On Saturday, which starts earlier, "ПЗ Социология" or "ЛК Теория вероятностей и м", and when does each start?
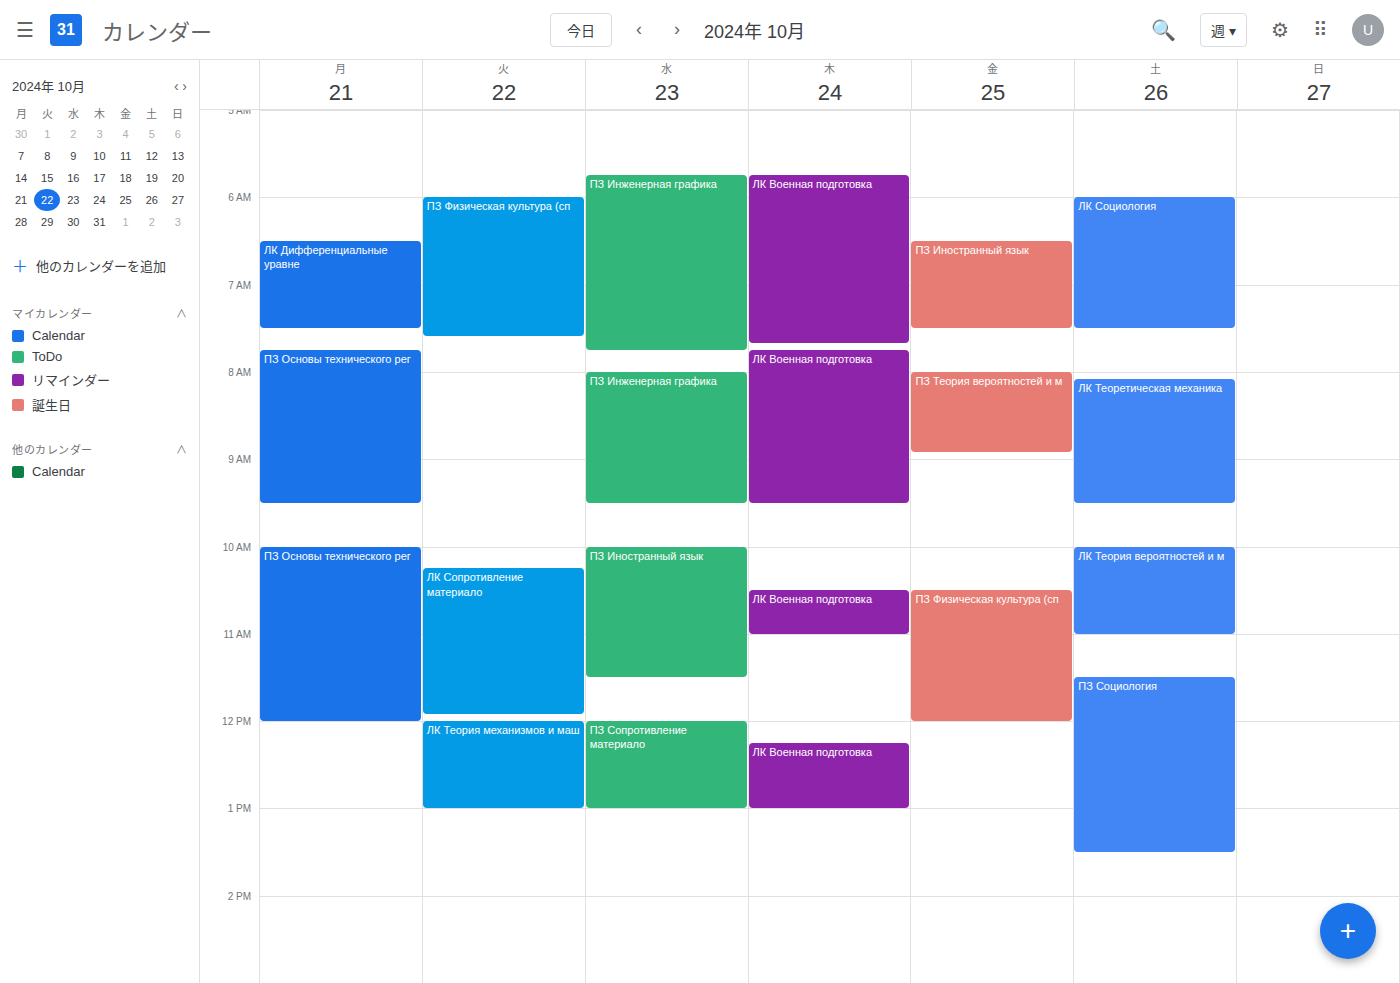
"ЛК Теория вероятностей и м" 10:00 AM; "ПЗ Социология" 11:30 AM.